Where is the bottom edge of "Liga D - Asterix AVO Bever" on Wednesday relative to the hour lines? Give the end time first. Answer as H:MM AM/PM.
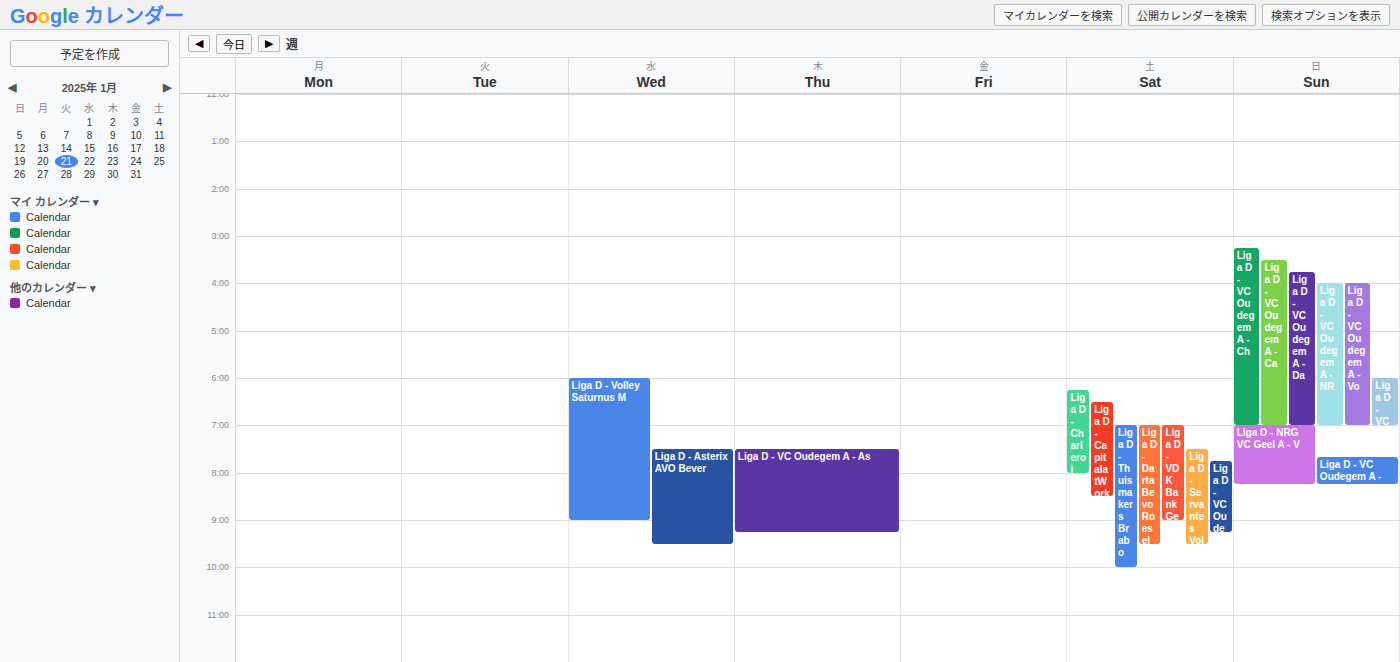
9:30 PM -- halfway between the 9 PM and 10 PM lines.